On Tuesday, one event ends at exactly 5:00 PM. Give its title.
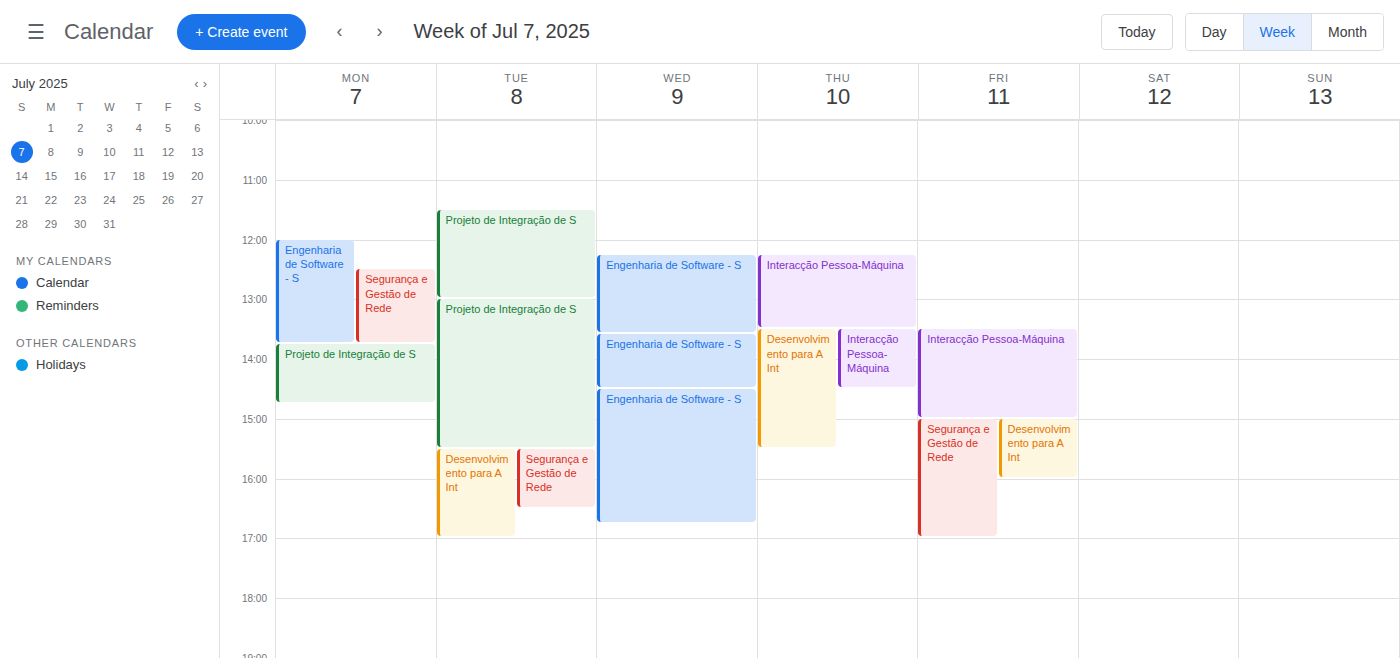
"Desenvolvimento para A Int"